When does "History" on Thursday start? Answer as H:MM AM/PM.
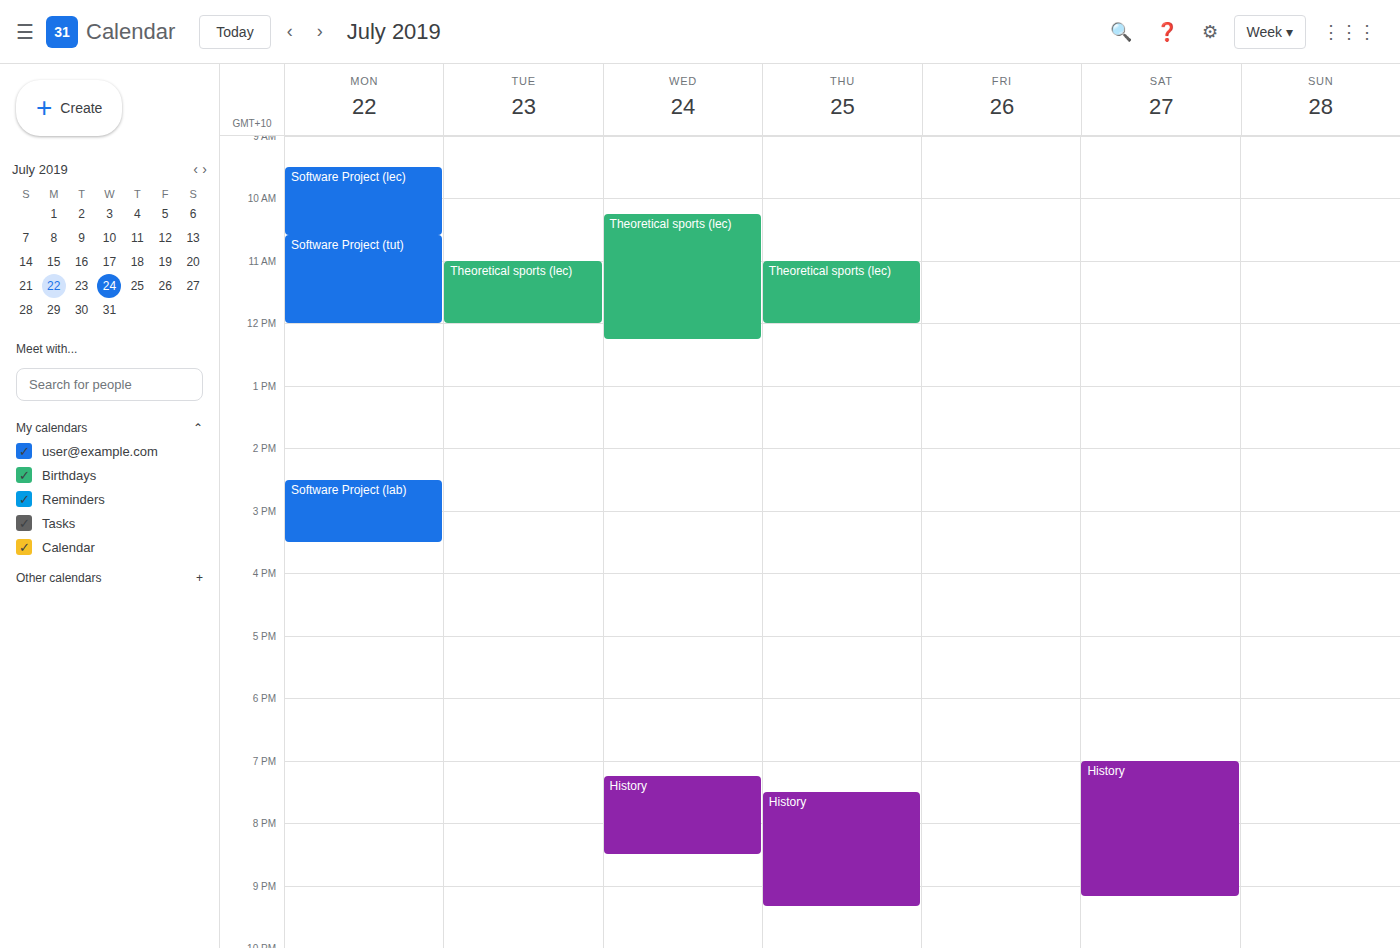
7:30 PM